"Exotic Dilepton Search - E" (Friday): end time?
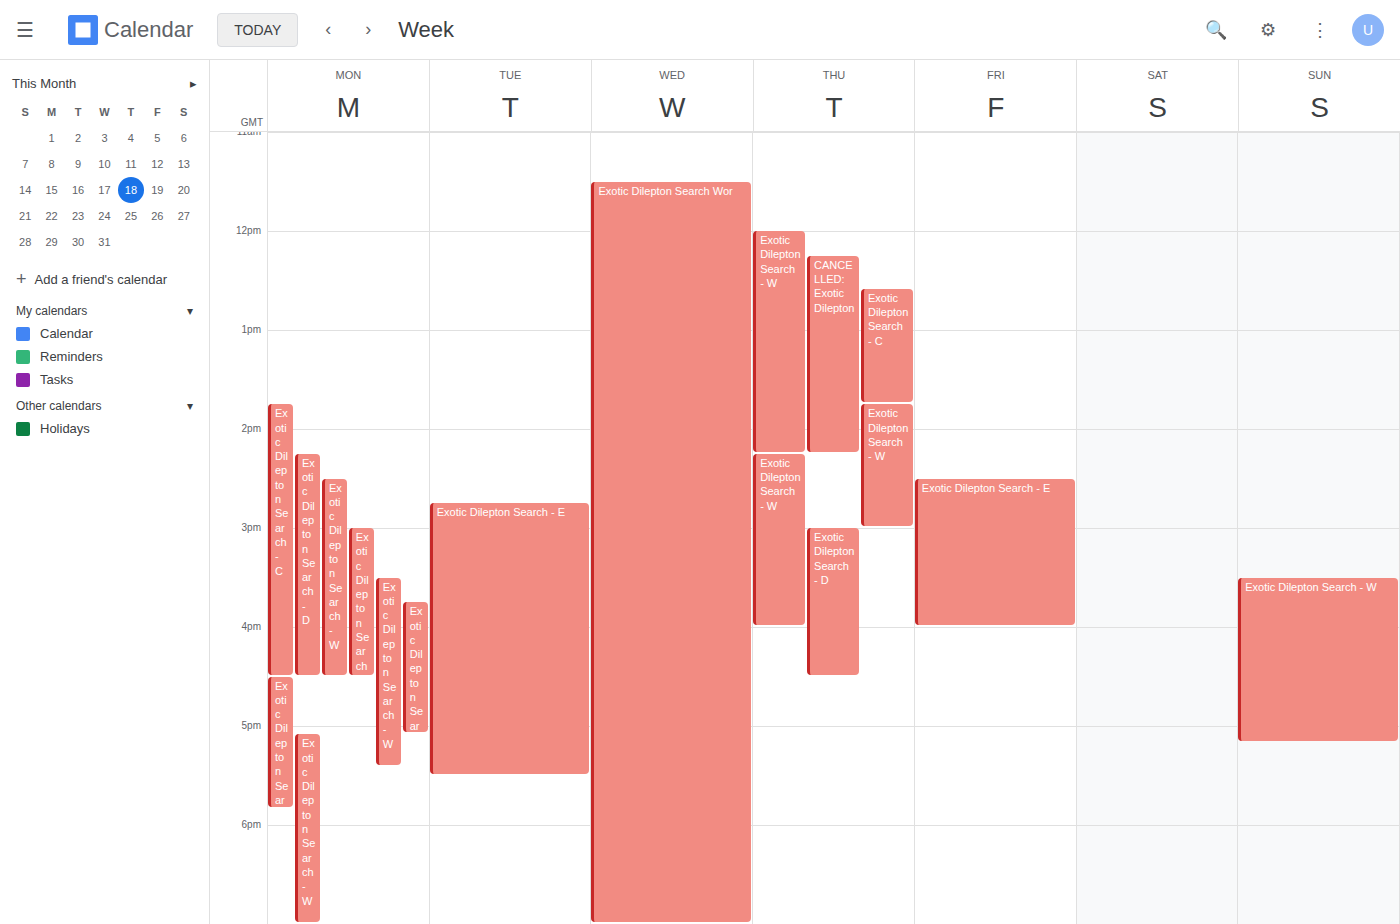
4:00 PM